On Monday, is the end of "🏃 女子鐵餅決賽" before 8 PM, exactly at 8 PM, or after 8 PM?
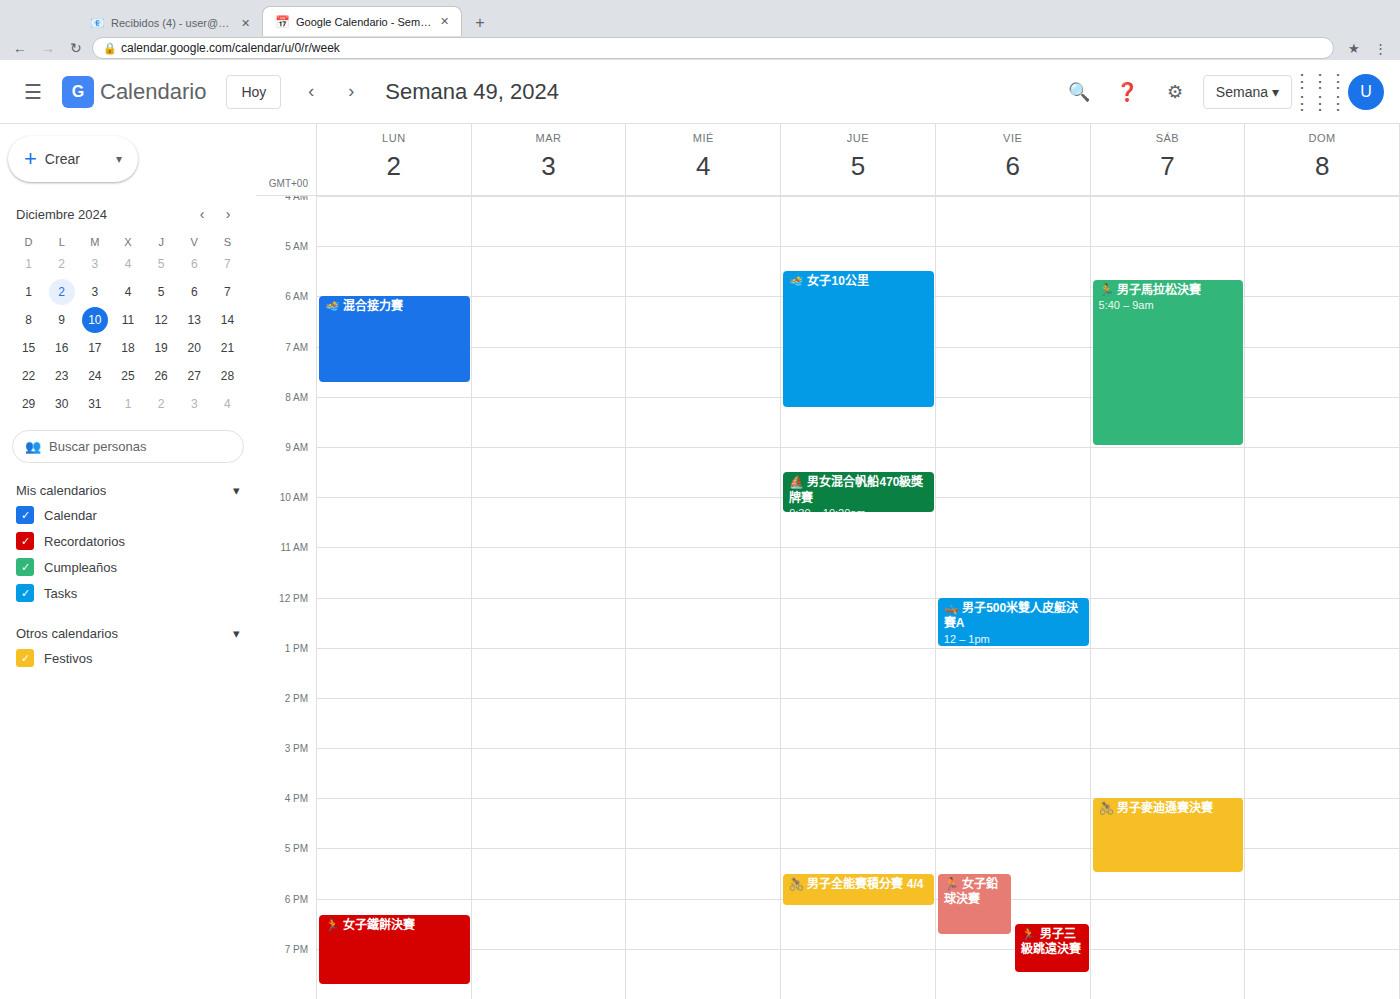
7:45 PM -- before 8 PM, 15 minutes above the 8 PM line.